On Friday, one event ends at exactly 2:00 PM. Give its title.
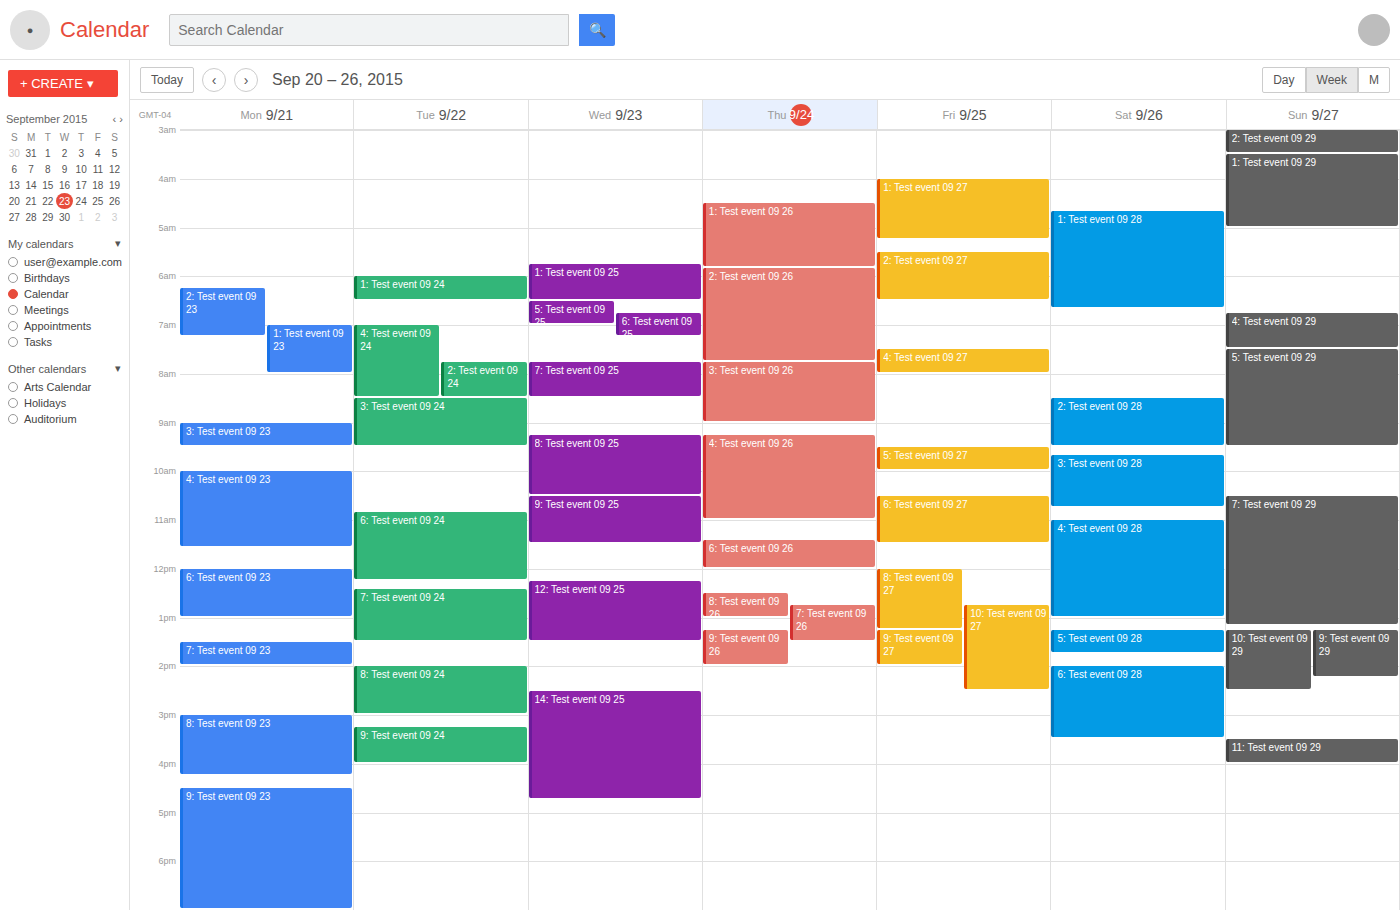
"9: Test event 09 27"